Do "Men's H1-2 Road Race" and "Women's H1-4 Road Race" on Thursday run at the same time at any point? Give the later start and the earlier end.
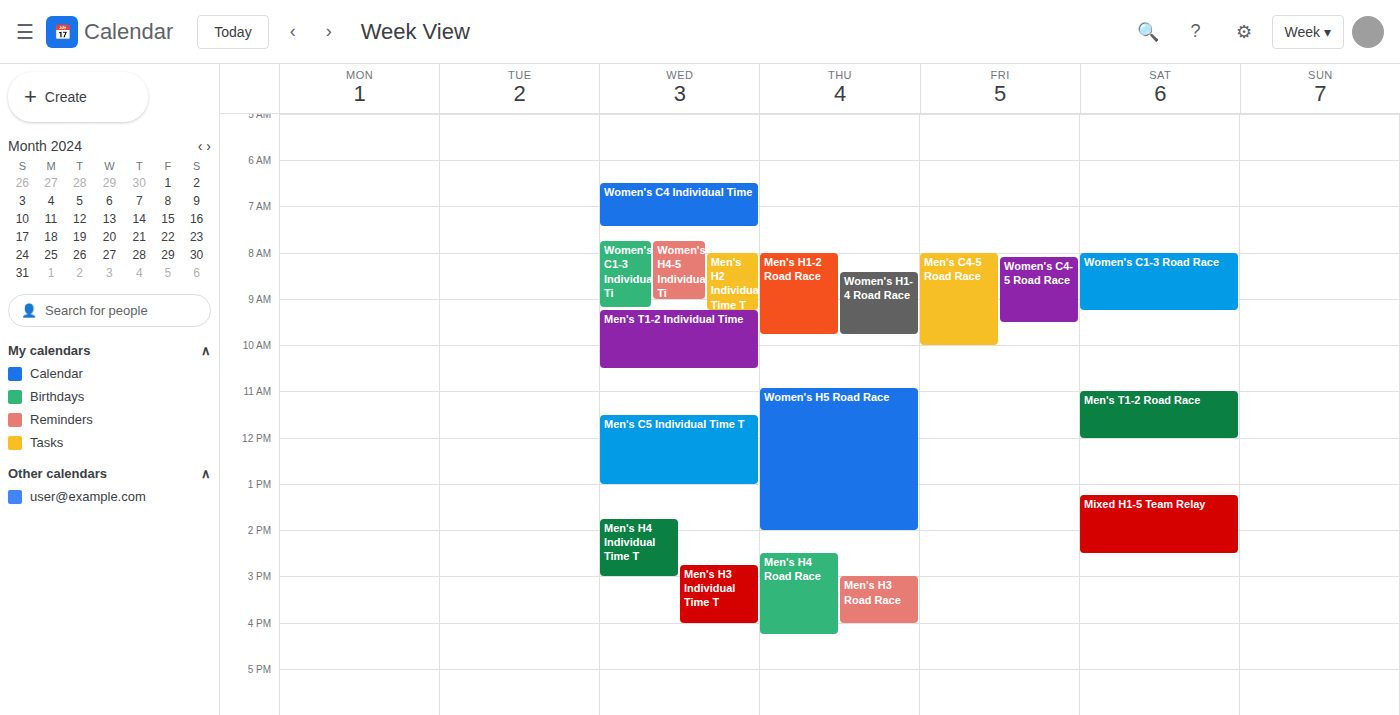
"Women's H1-4 Road Race" starts at 8:25 AM, before "Men's H1-2 Road Race" ends at 9:45 AM -- they overlap.